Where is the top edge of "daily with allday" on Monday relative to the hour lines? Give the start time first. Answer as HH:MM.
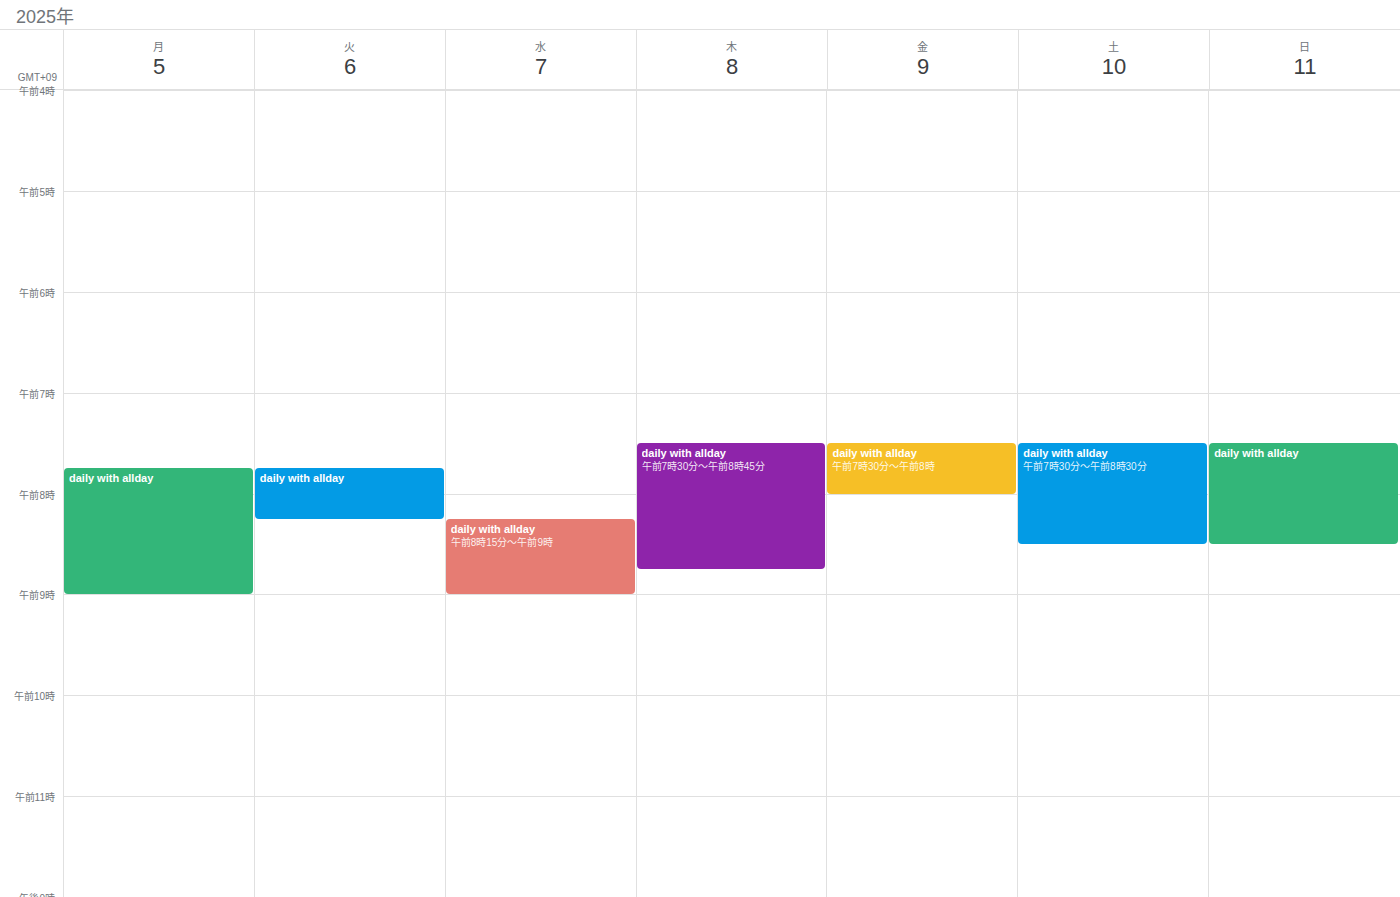
07:45 -- neither: three quarters of the way from the 07:00 line to the 08:00 line.